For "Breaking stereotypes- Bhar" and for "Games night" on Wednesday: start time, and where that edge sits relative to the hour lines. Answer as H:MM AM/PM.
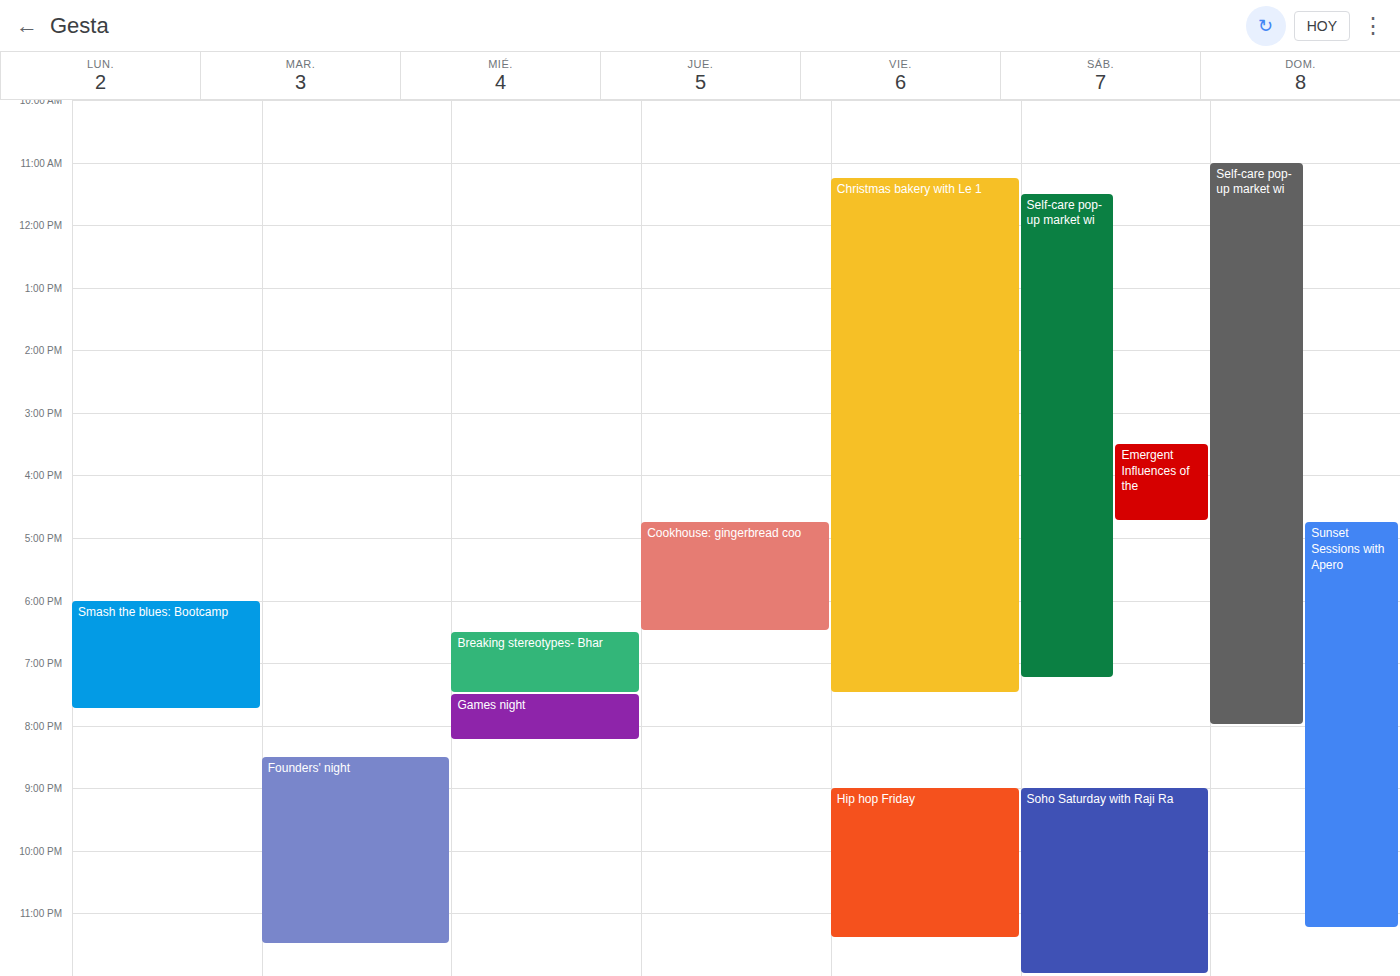
"Breaking stereotypes- Bhar": 6:30 PM, halfway between the 6 PM and 7 PM lines. "Games night": 7:30 PM, halfway between the 7 PM and 8 PM lines.